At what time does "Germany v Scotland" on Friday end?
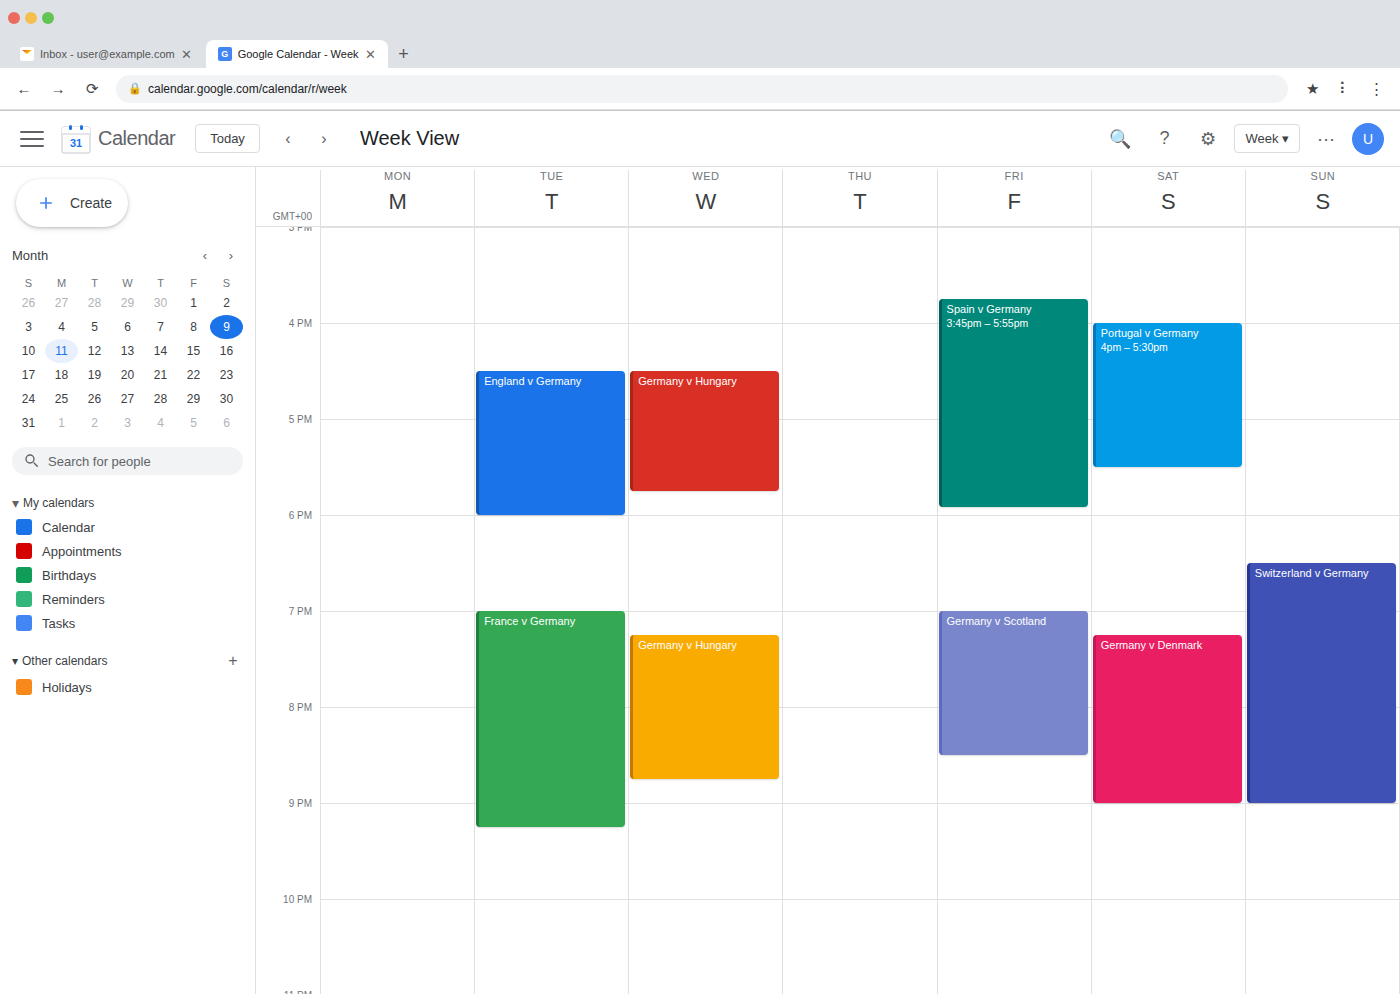
8:30 PM